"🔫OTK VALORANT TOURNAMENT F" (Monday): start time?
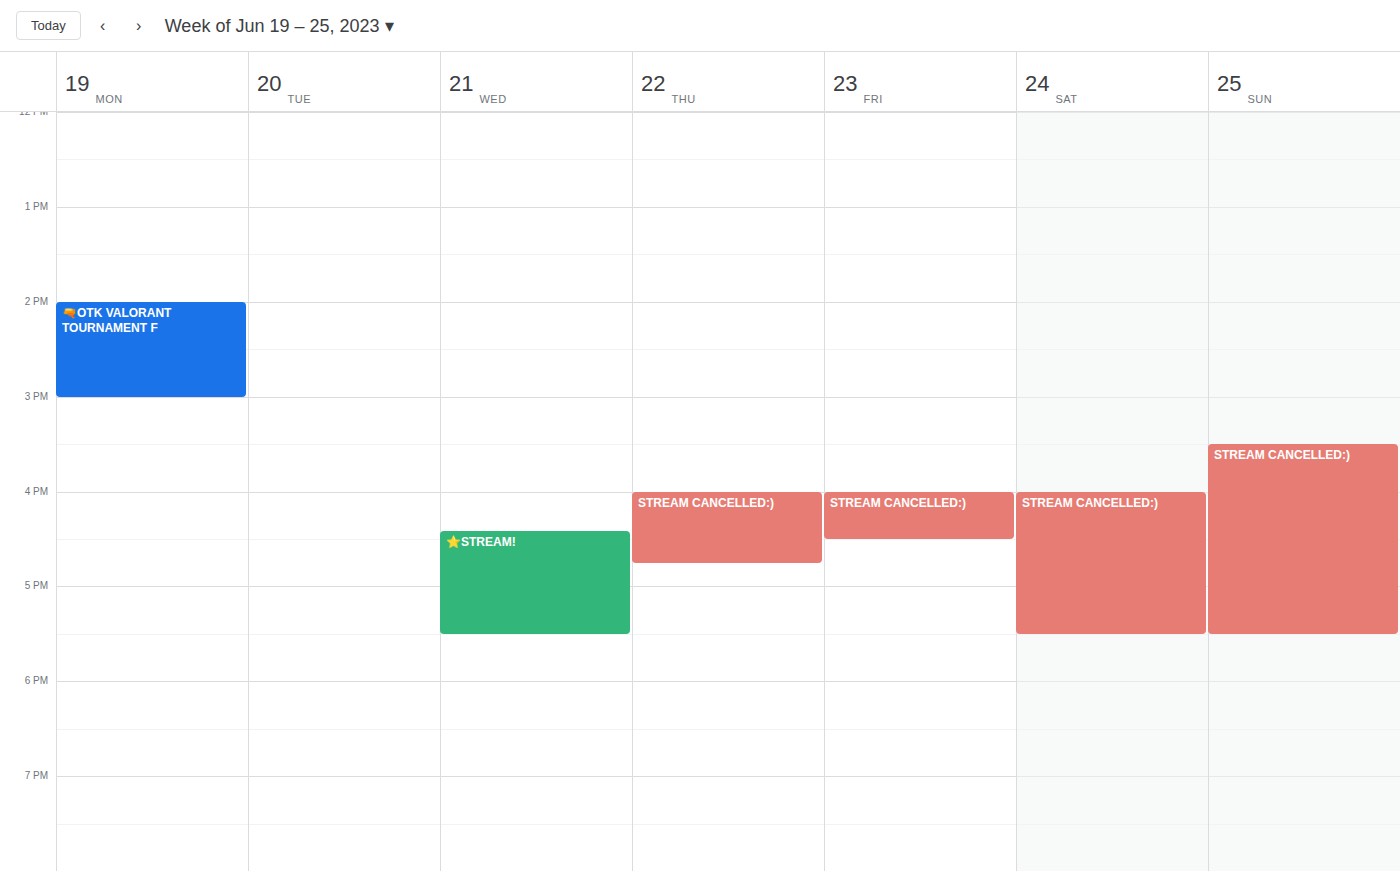
2:00 PM